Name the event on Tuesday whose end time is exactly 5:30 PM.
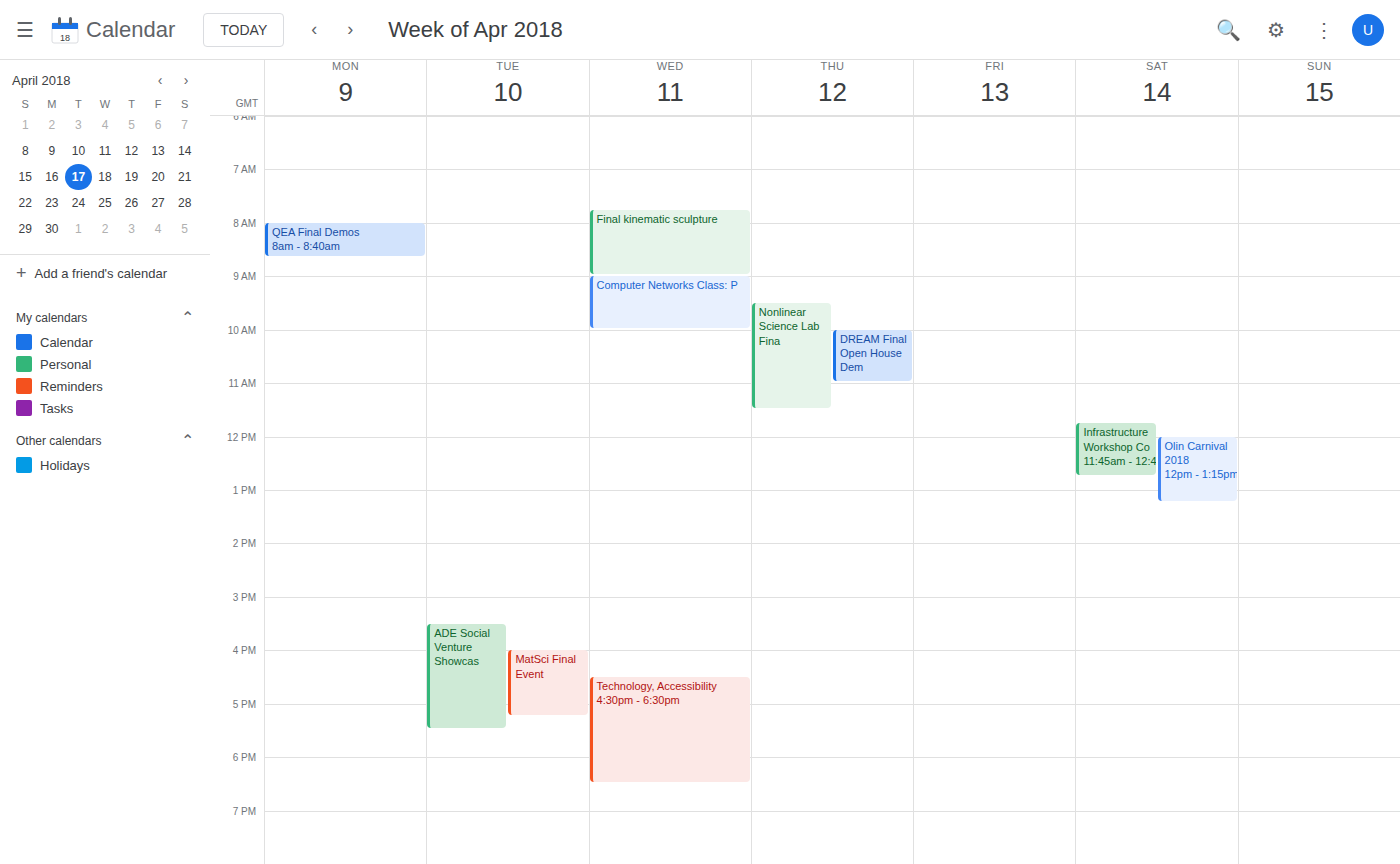
"ADE Social Venture Showcas"